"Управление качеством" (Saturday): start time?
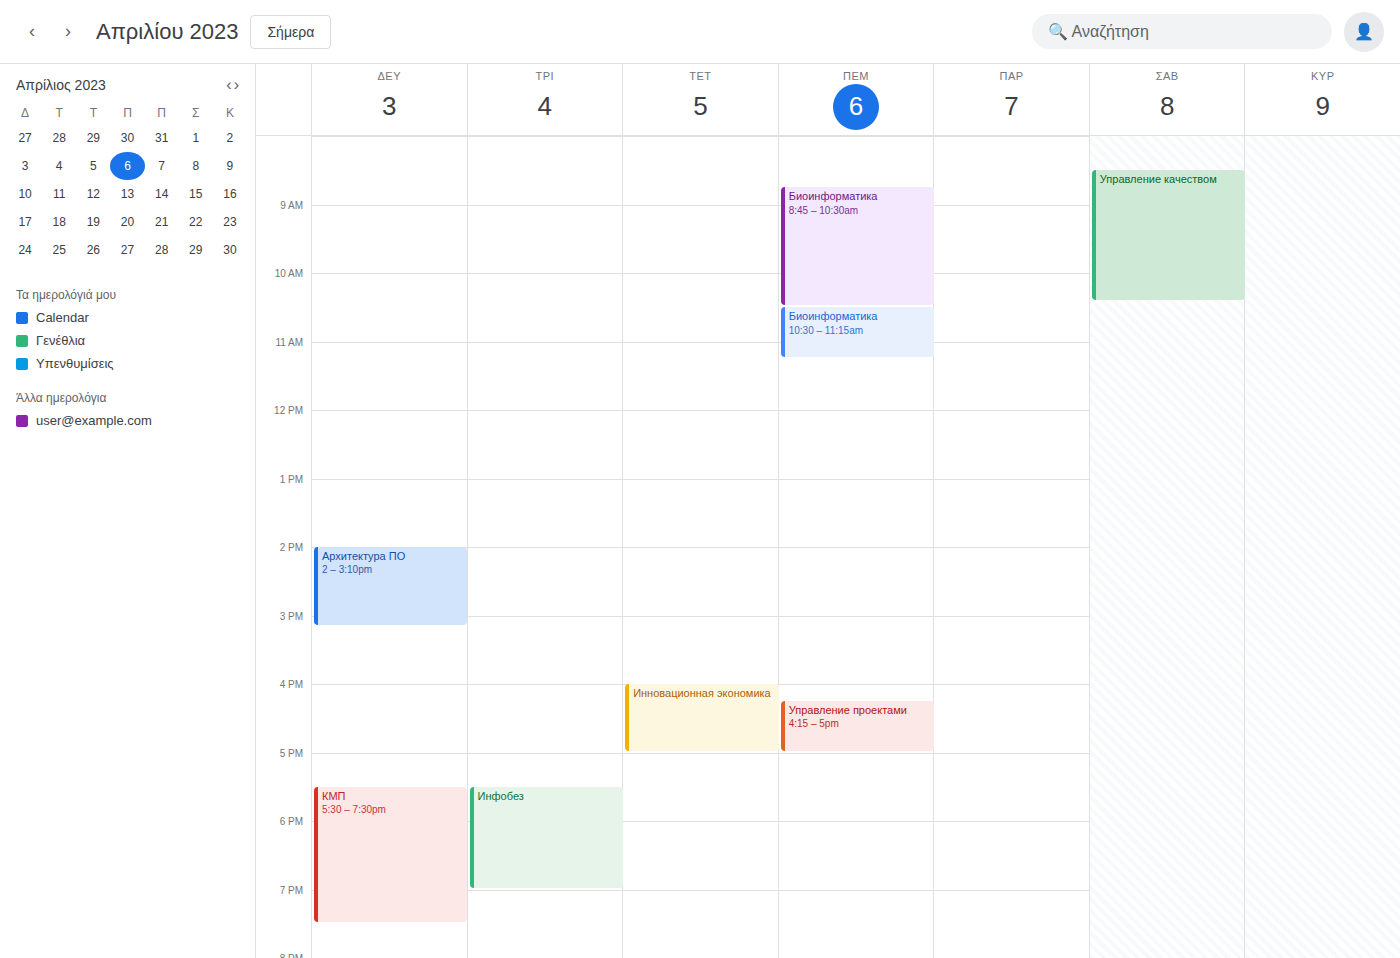
8:30 AM